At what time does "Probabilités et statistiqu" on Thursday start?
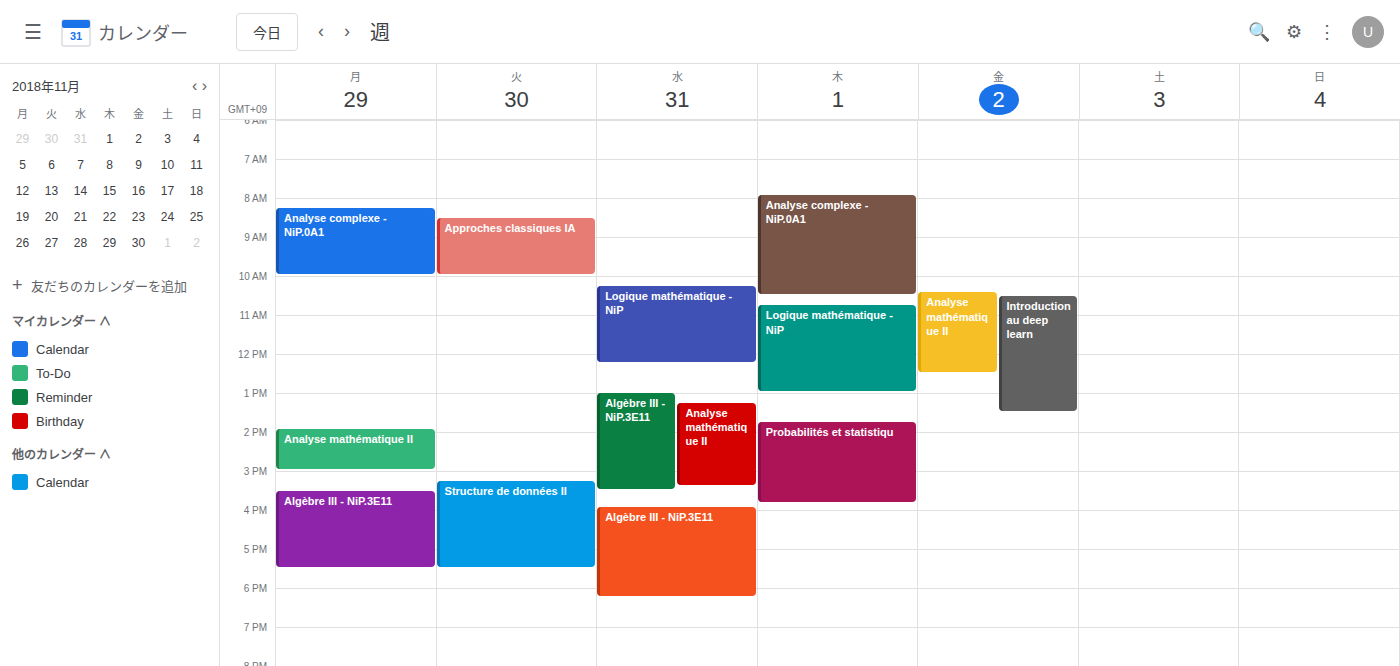
1:45 PM